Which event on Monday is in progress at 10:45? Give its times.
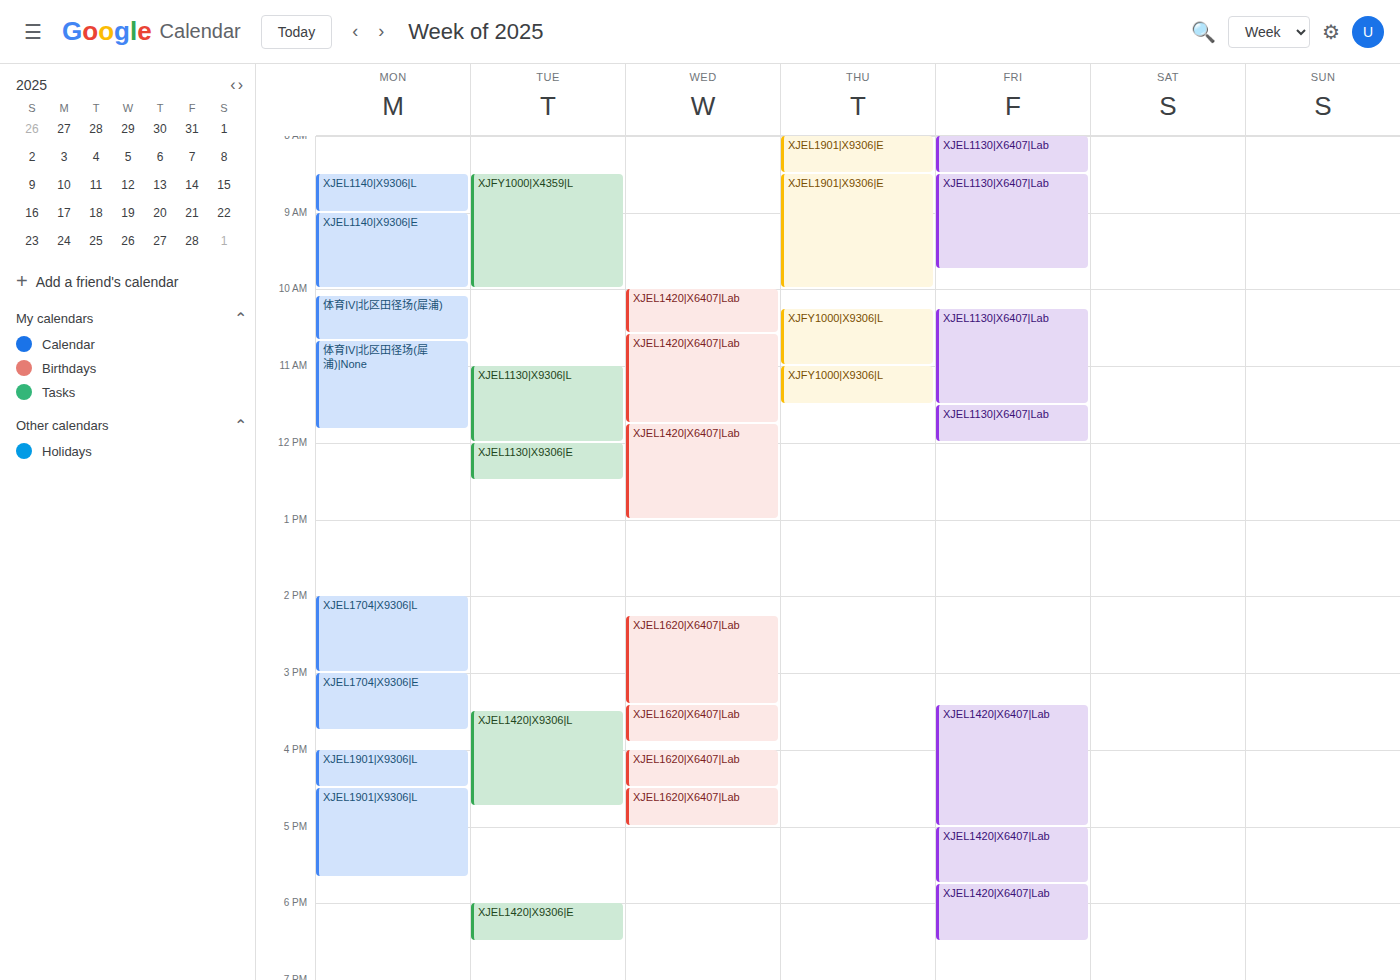
"体育IV|北区田径场(犀浦)|None", 10:40 to 11:50